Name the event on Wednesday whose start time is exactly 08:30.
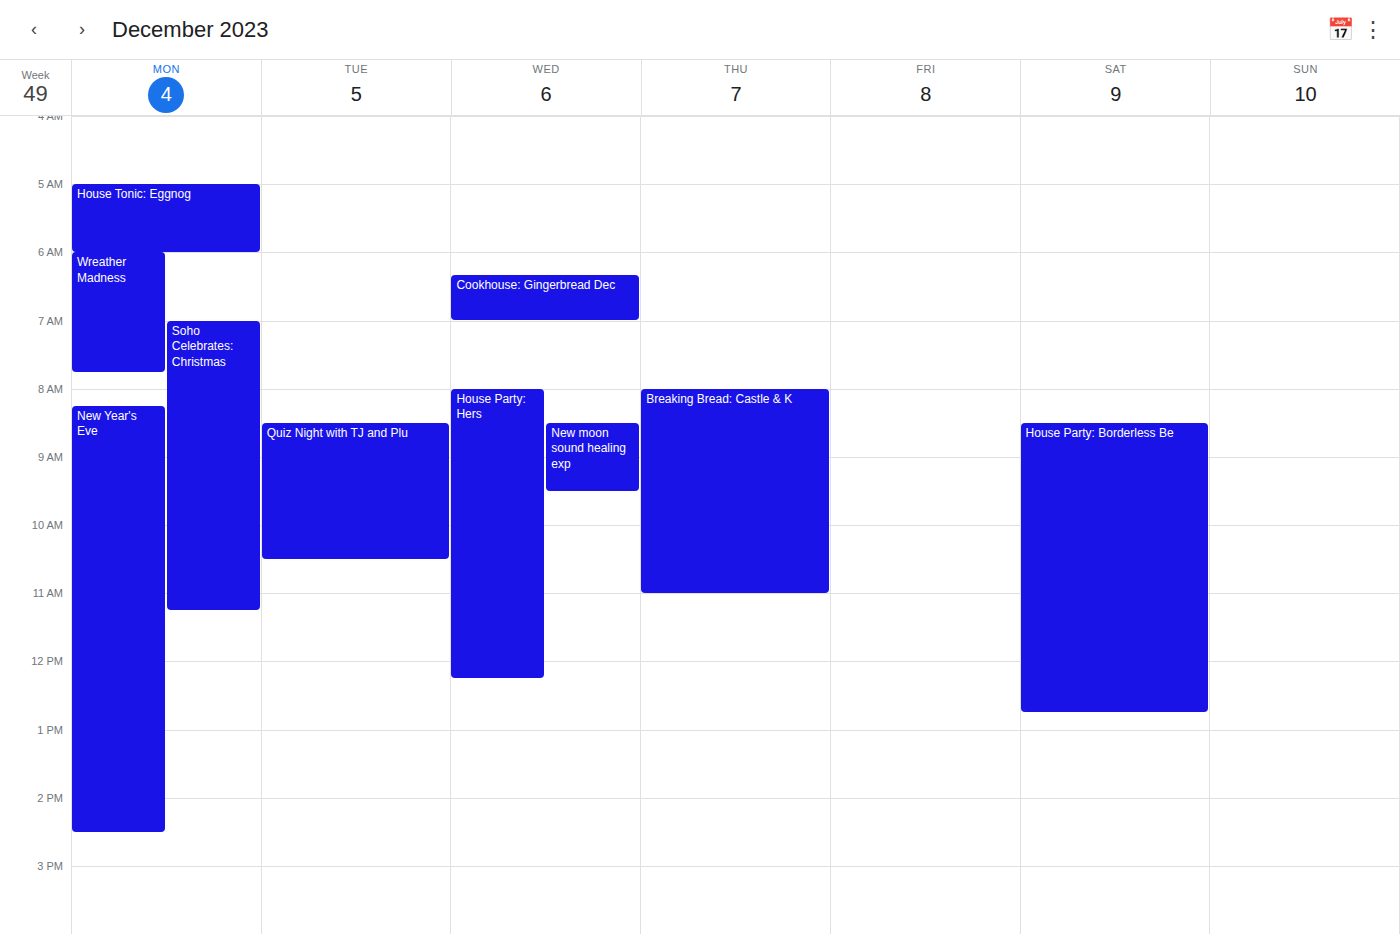
"New moon sound healing exp"